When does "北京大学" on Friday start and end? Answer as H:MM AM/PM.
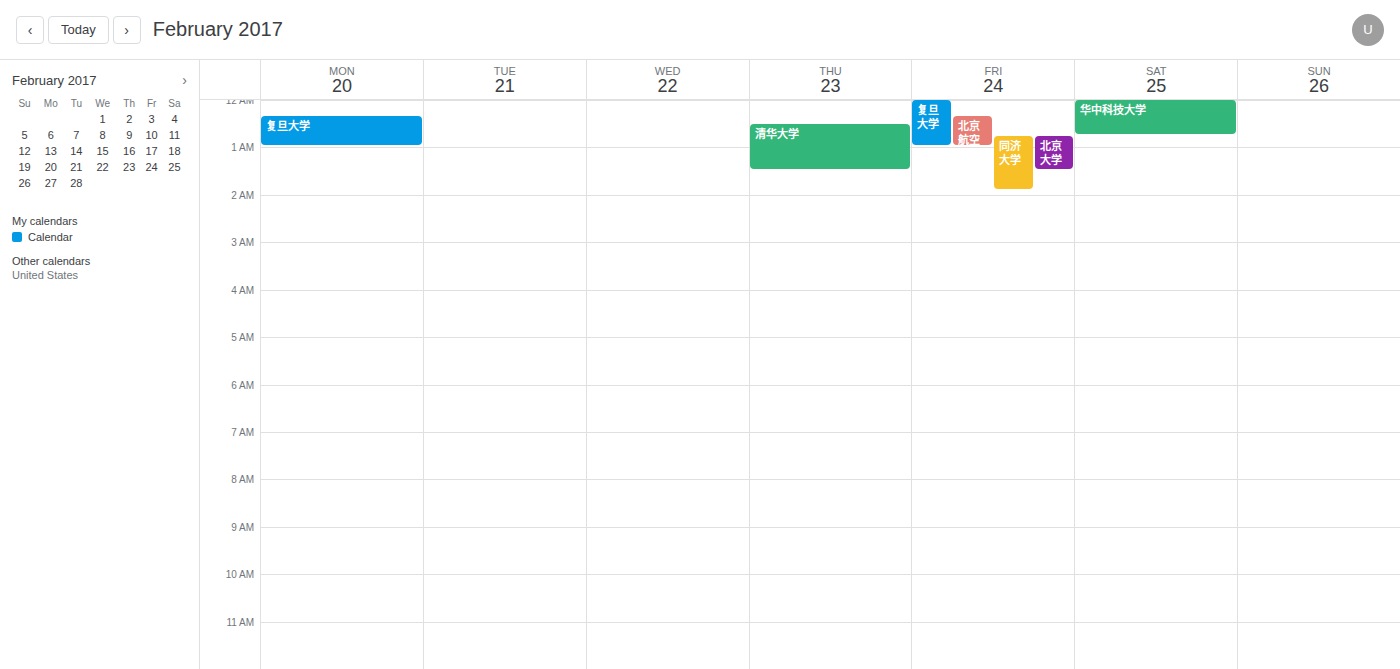
12:45 AM to 1:30 AM